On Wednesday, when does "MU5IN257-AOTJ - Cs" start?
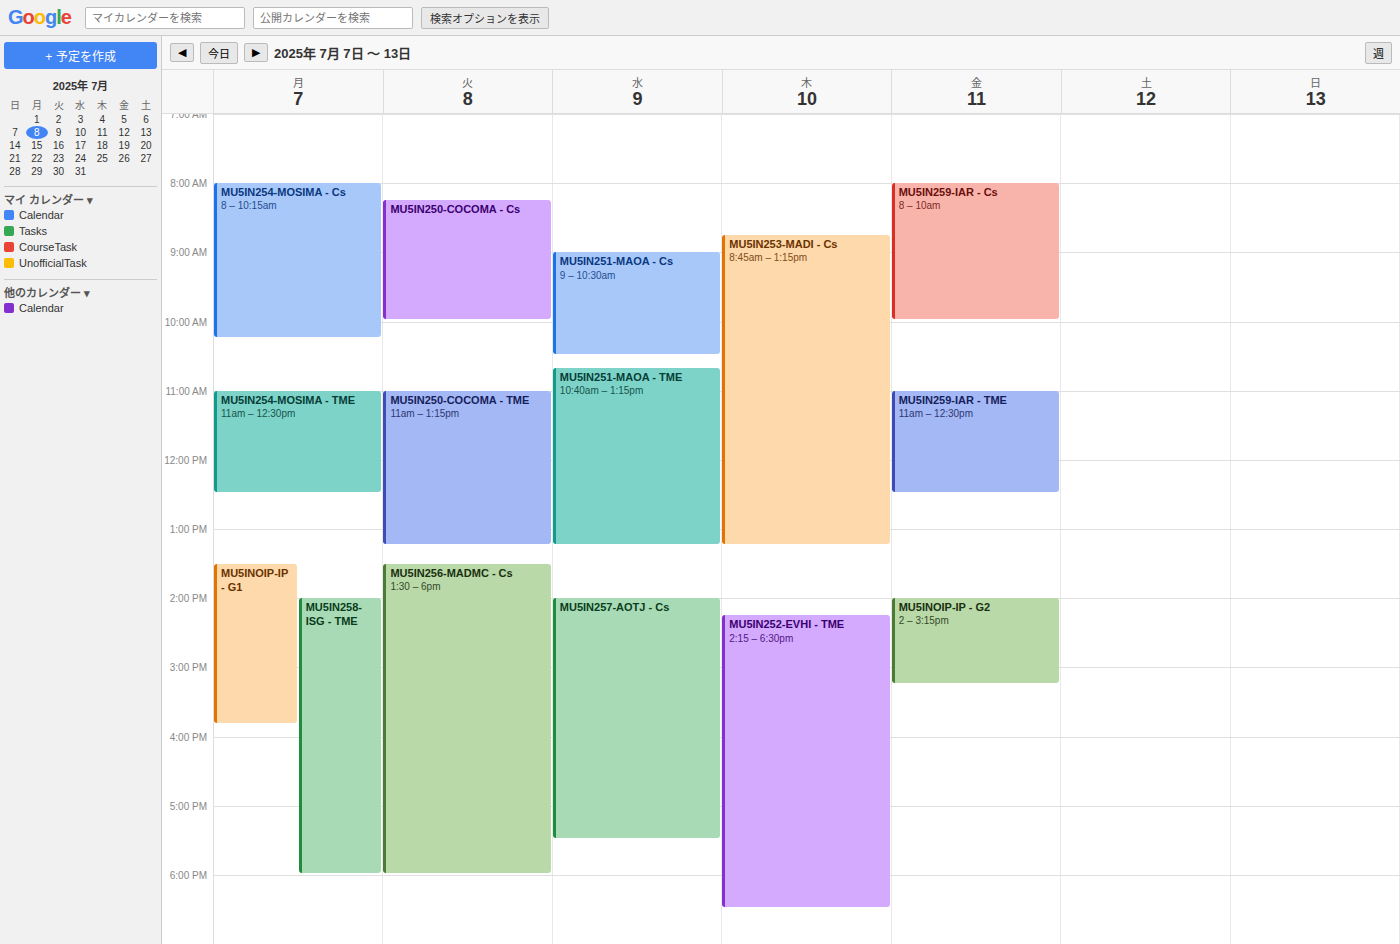
2:00 PM